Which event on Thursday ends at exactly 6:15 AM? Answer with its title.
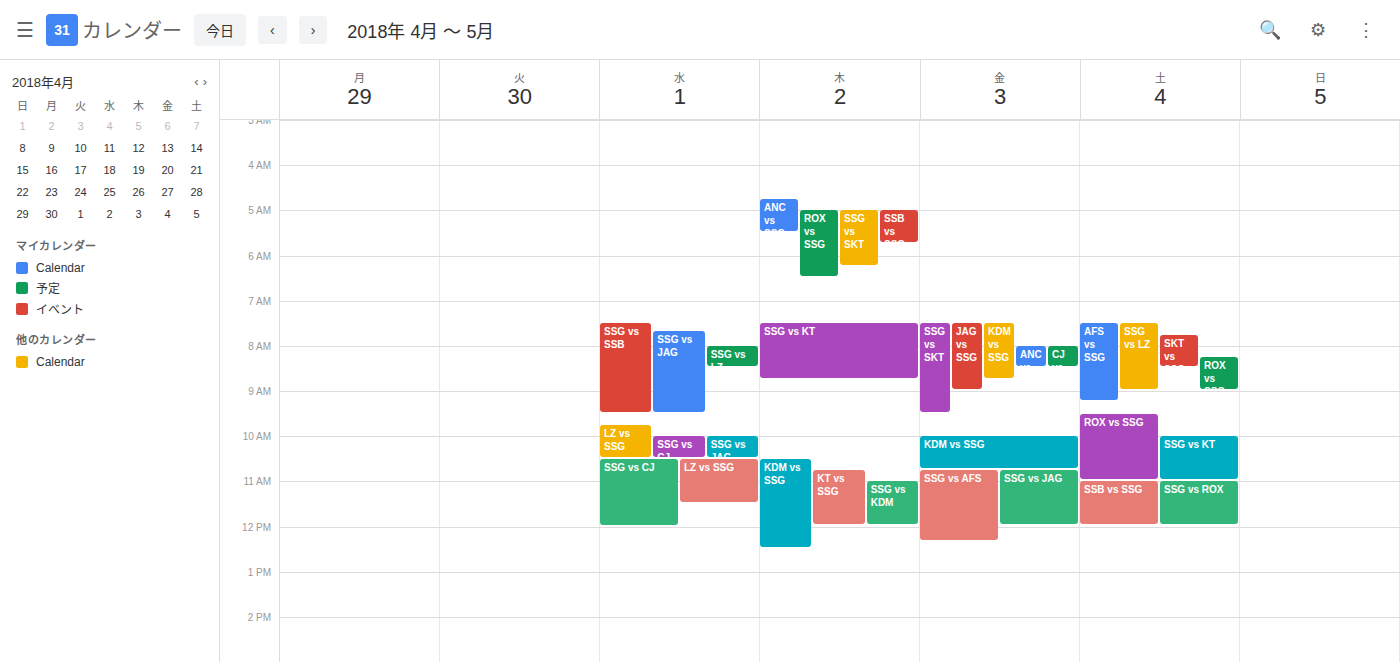
"SSG vs SKT"